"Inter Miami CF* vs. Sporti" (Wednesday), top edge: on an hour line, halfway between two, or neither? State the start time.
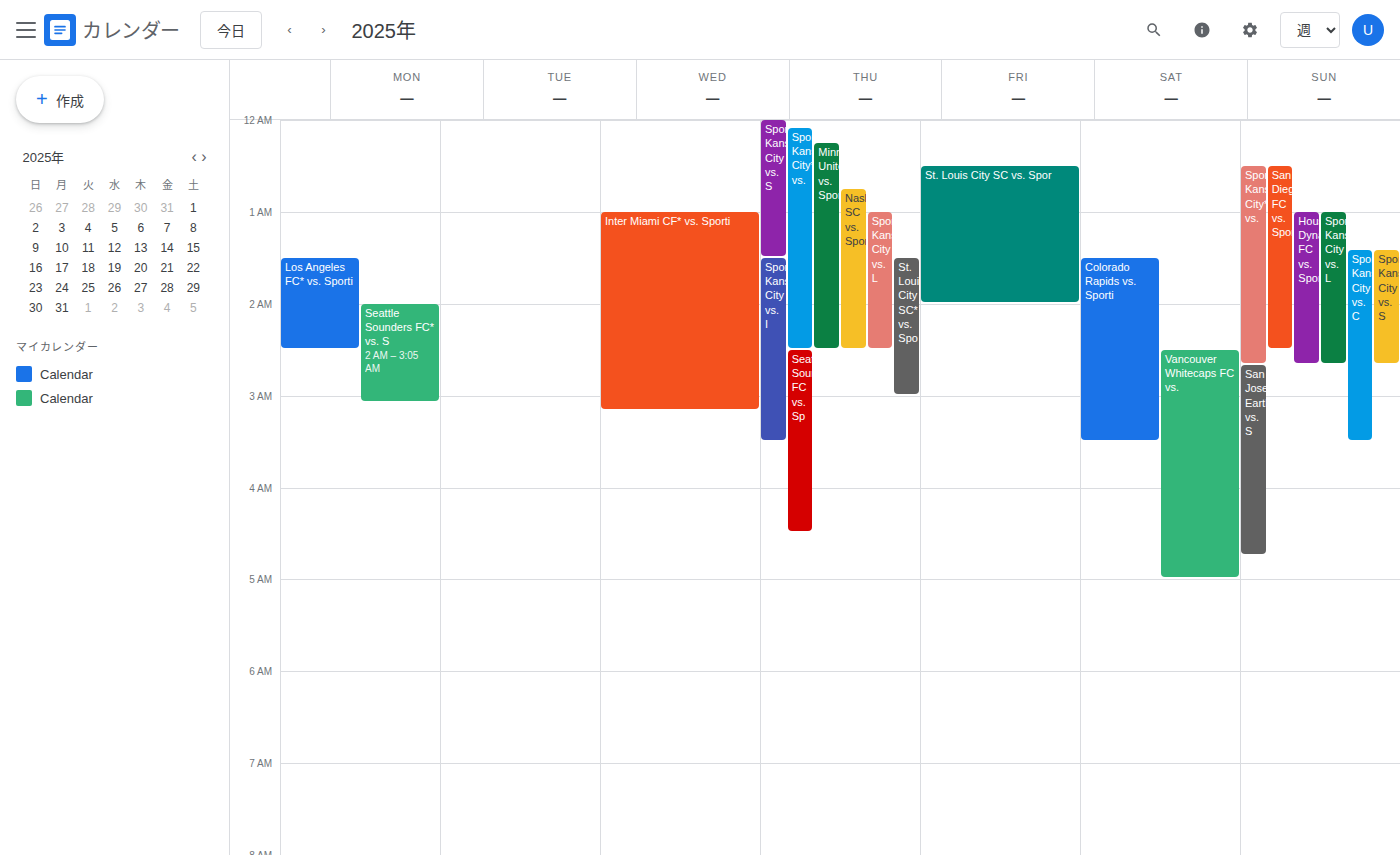
1:00 AM -- exactly on the 1 AM line.